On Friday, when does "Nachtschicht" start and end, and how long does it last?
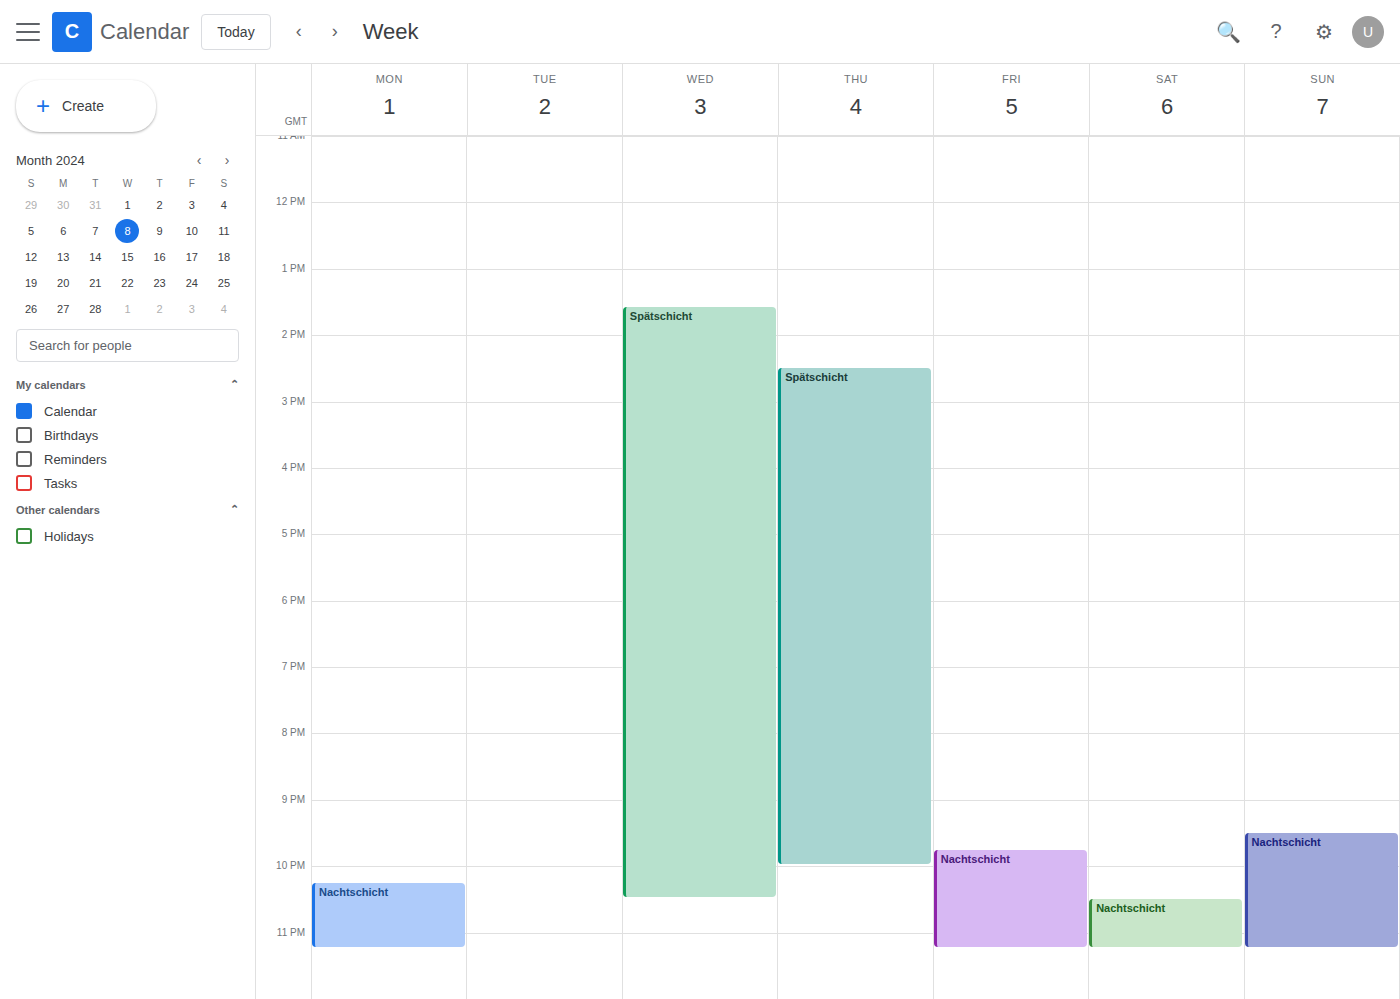
9:45 PM to 11:15 PM, 1 hour 30 minutes